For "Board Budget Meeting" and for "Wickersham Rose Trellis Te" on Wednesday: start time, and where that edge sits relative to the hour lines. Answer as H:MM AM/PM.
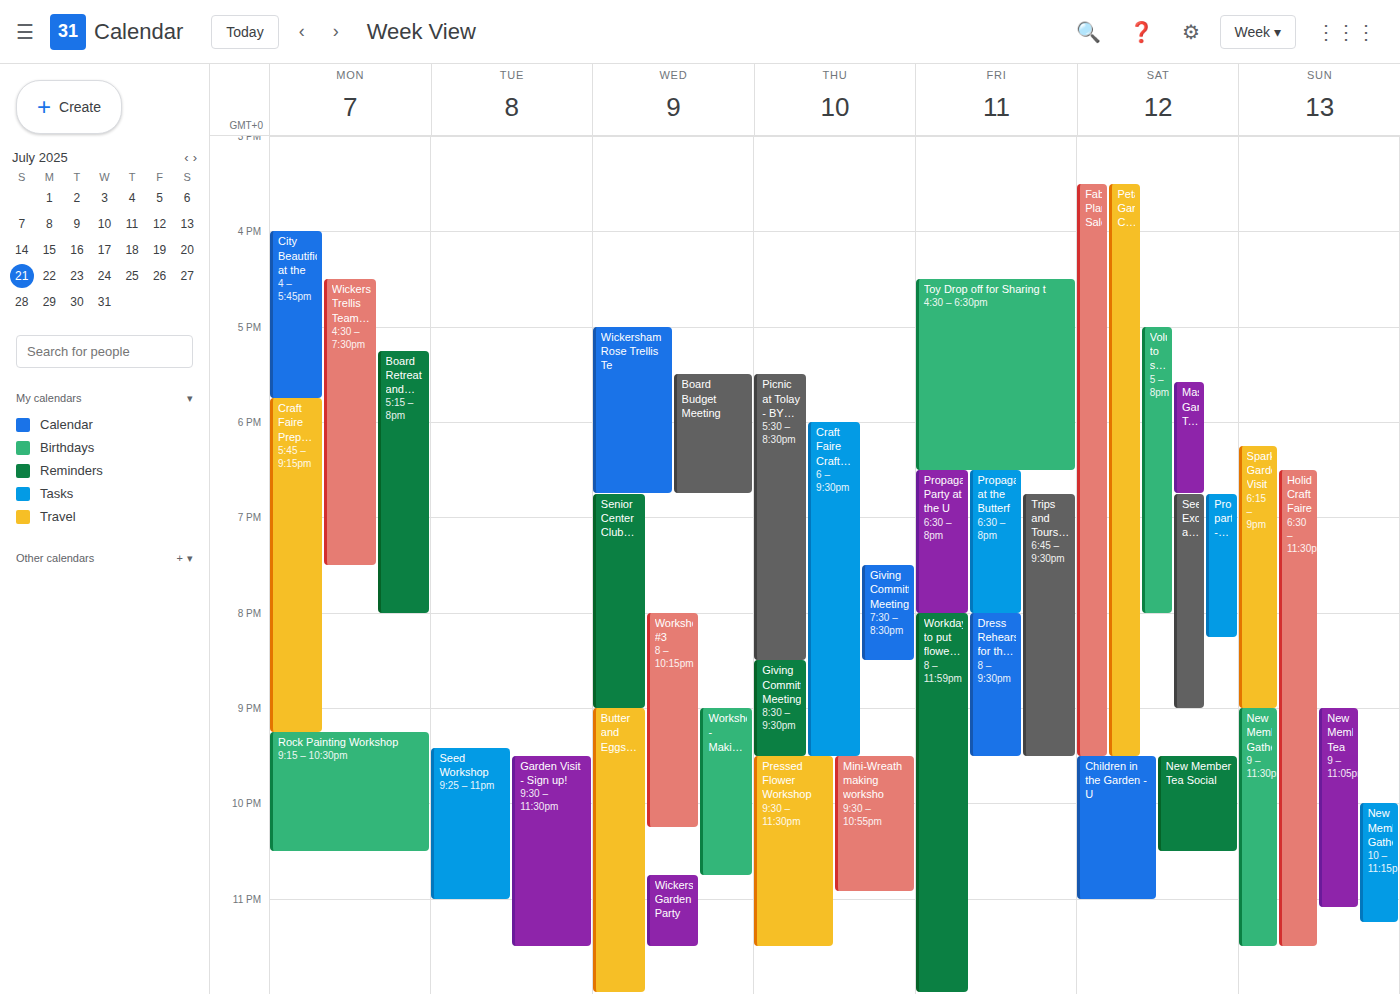
"Board Budget Meeting": 5:30 PM, halfway between the 5 PM and 6 PM lines. "Wickersham Rose Trellis Te": 5:00 PM, exactly on the 5 PM line.